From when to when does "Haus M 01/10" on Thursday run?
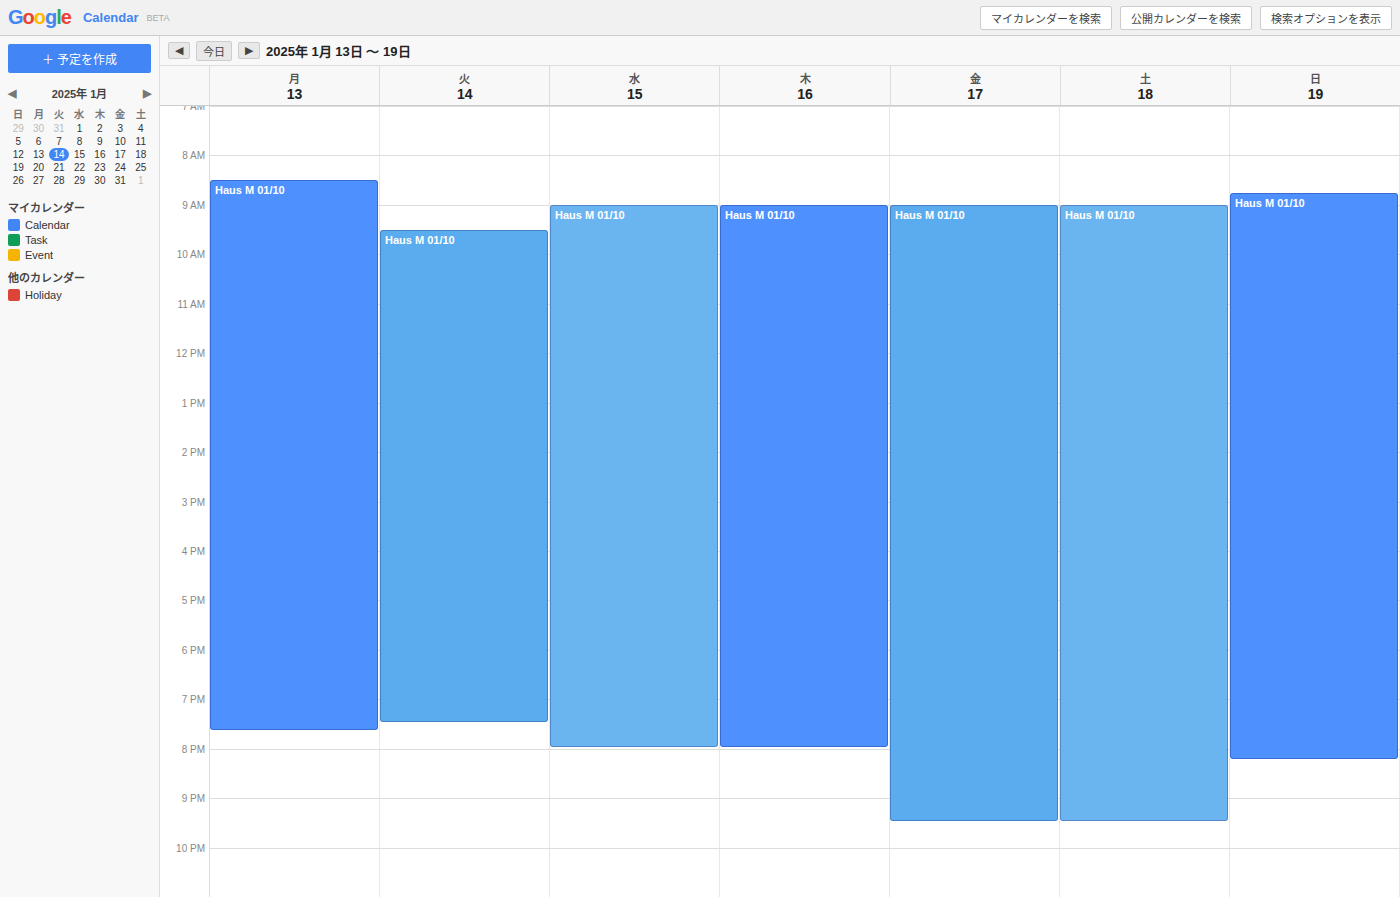
9:00 AM to 8:00 PM